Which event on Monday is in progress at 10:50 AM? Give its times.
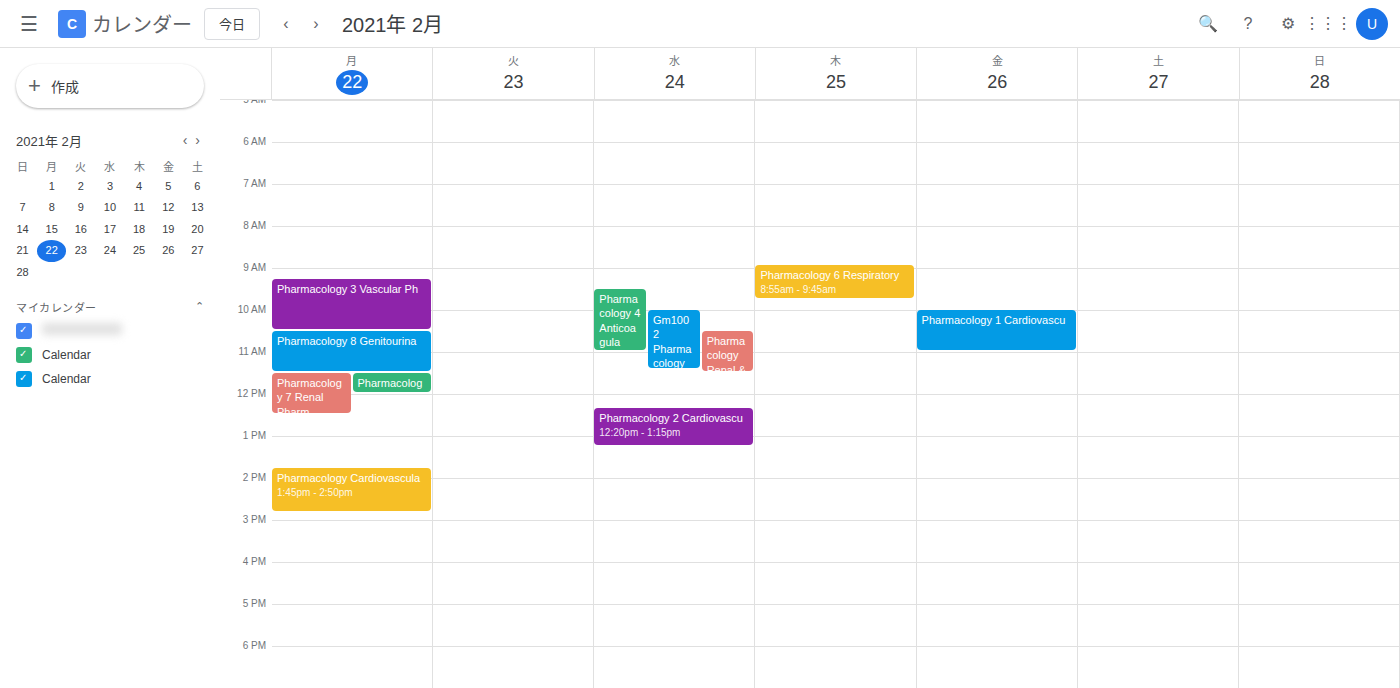
"Pharmacology 8 Genitourina", 10:30 AM to 11:30 AM